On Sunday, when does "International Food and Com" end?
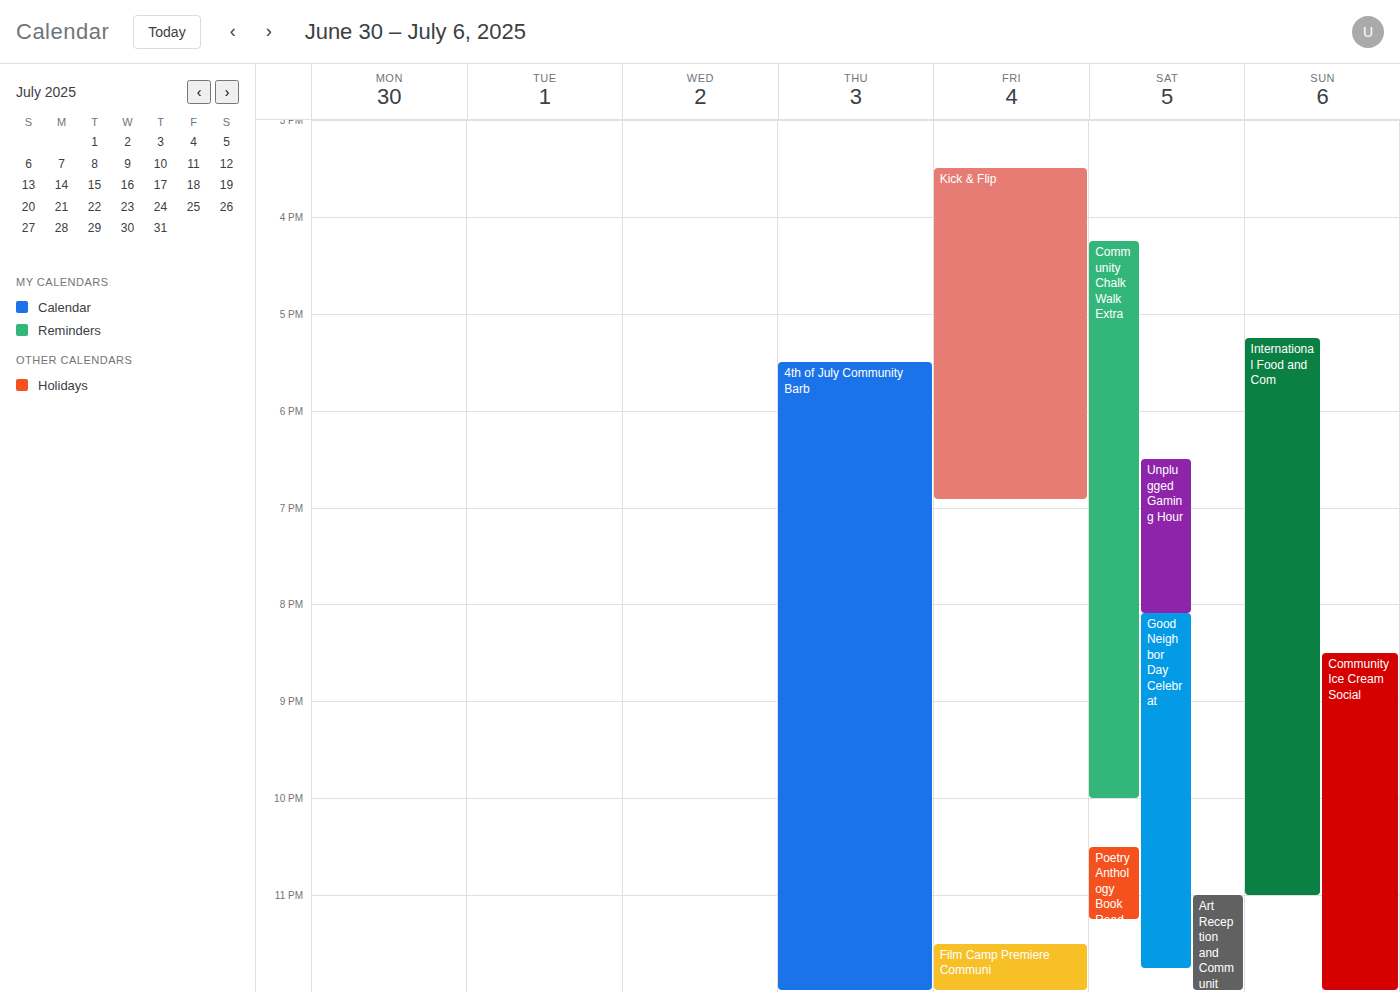
11:00 PM